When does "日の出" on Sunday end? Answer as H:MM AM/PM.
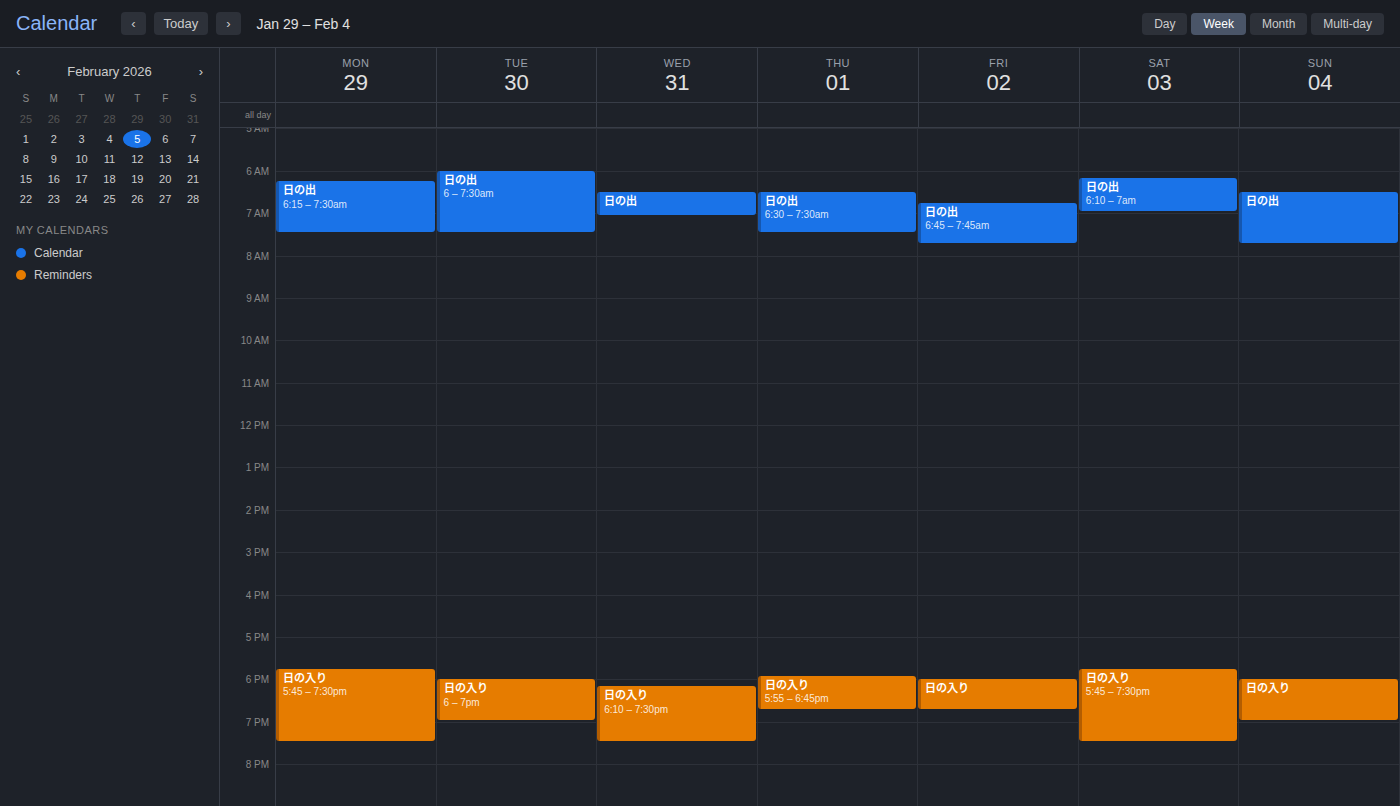
7:45 AM